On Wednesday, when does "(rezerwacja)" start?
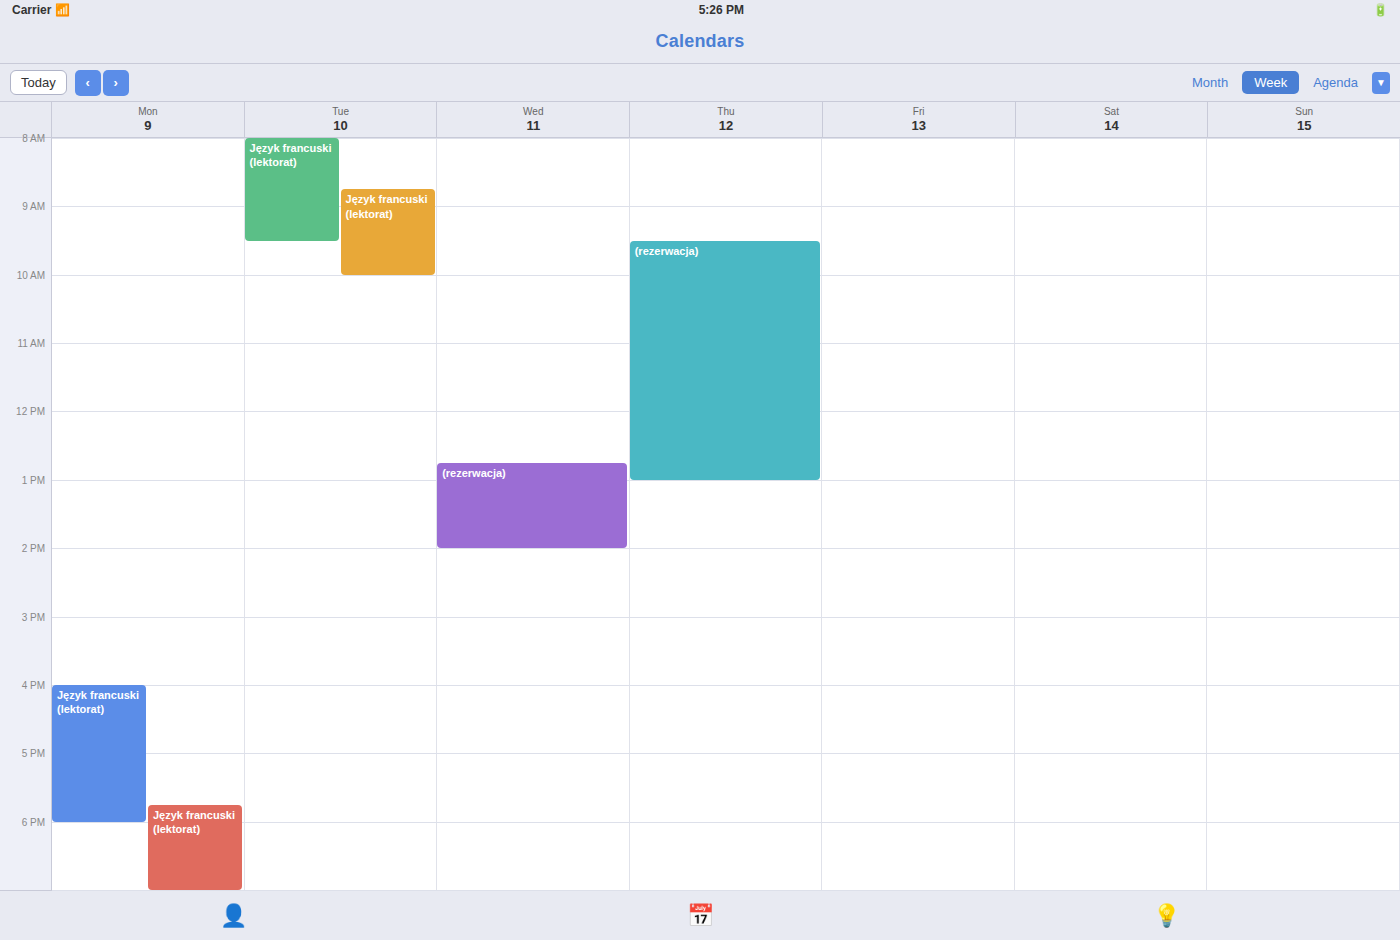
12:45